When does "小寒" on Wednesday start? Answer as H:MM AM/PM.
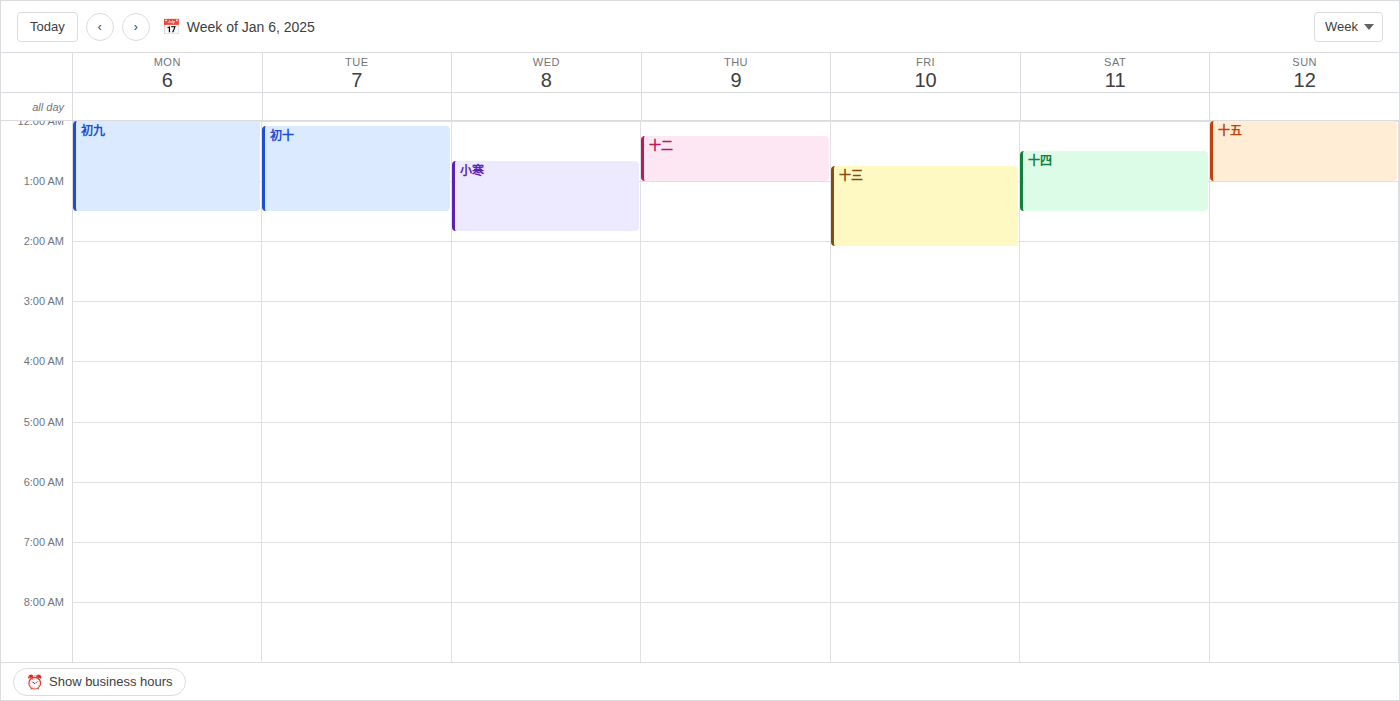
12:40 AM